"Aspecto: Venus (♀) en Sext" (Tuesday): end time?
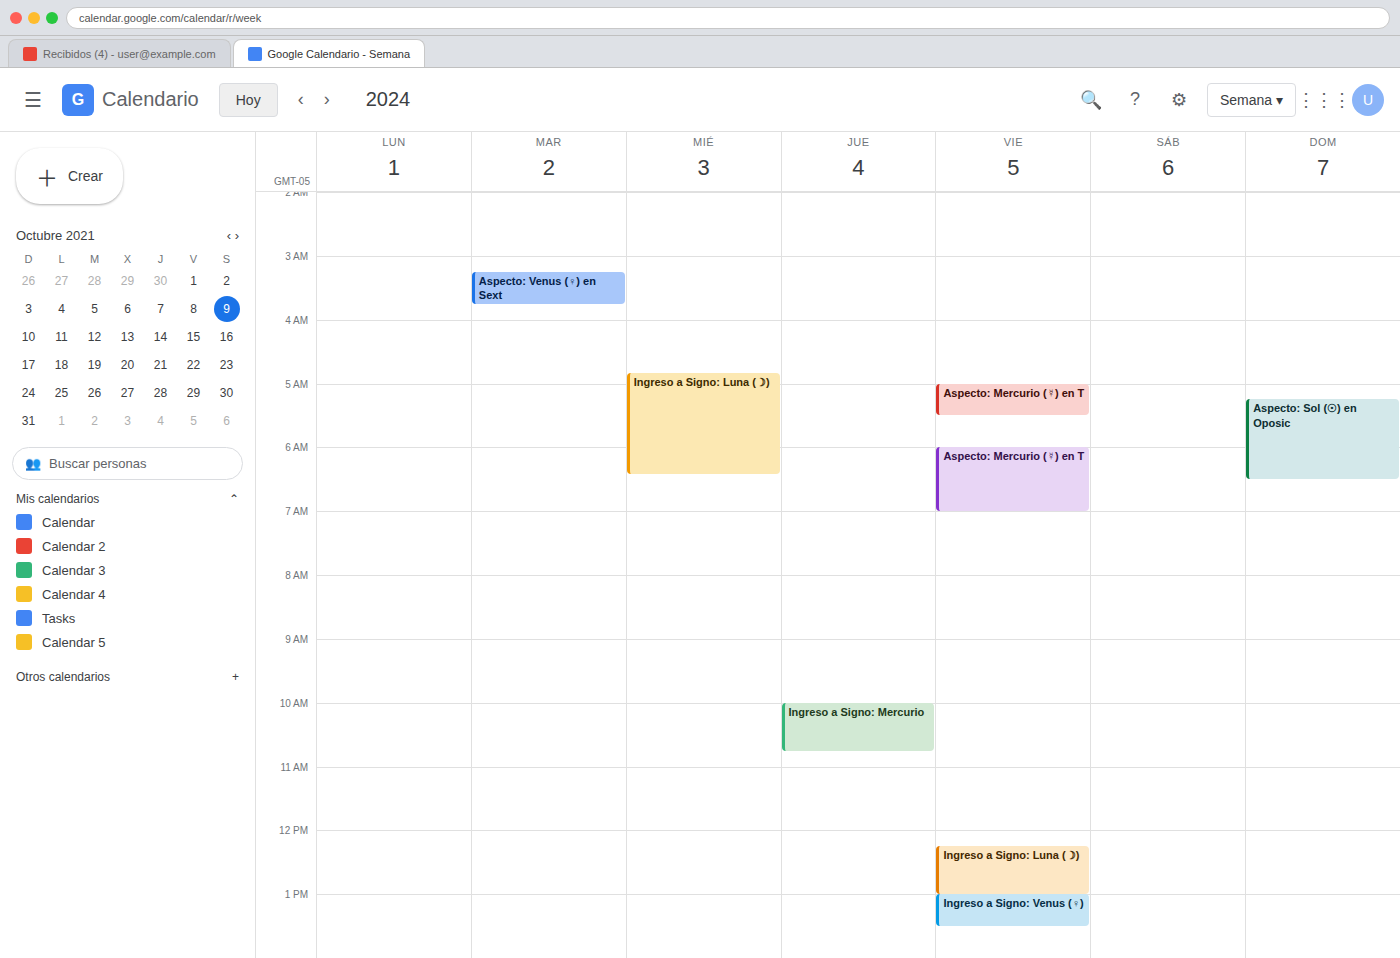
3:45 AM